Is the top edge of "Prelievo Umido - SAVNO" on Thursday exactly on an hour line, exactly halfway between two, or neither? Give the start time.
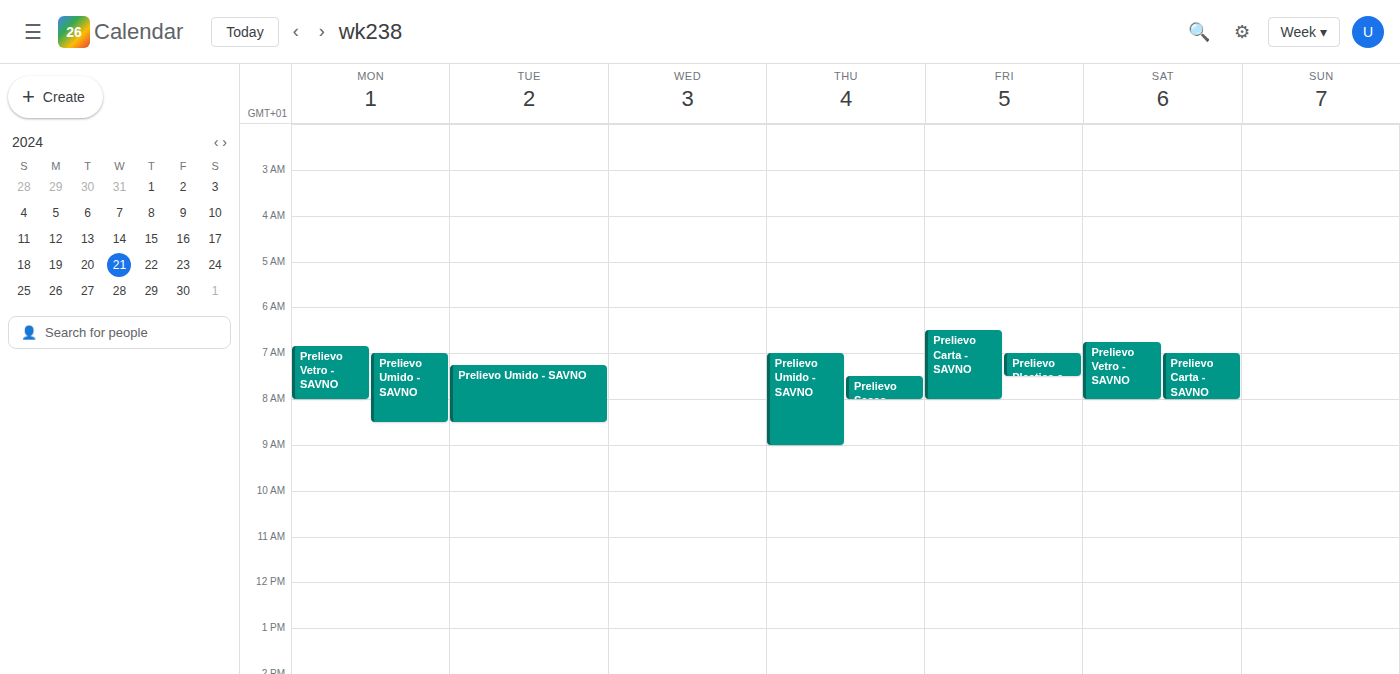
7:00 AM -- exactly on the 7 AM line.